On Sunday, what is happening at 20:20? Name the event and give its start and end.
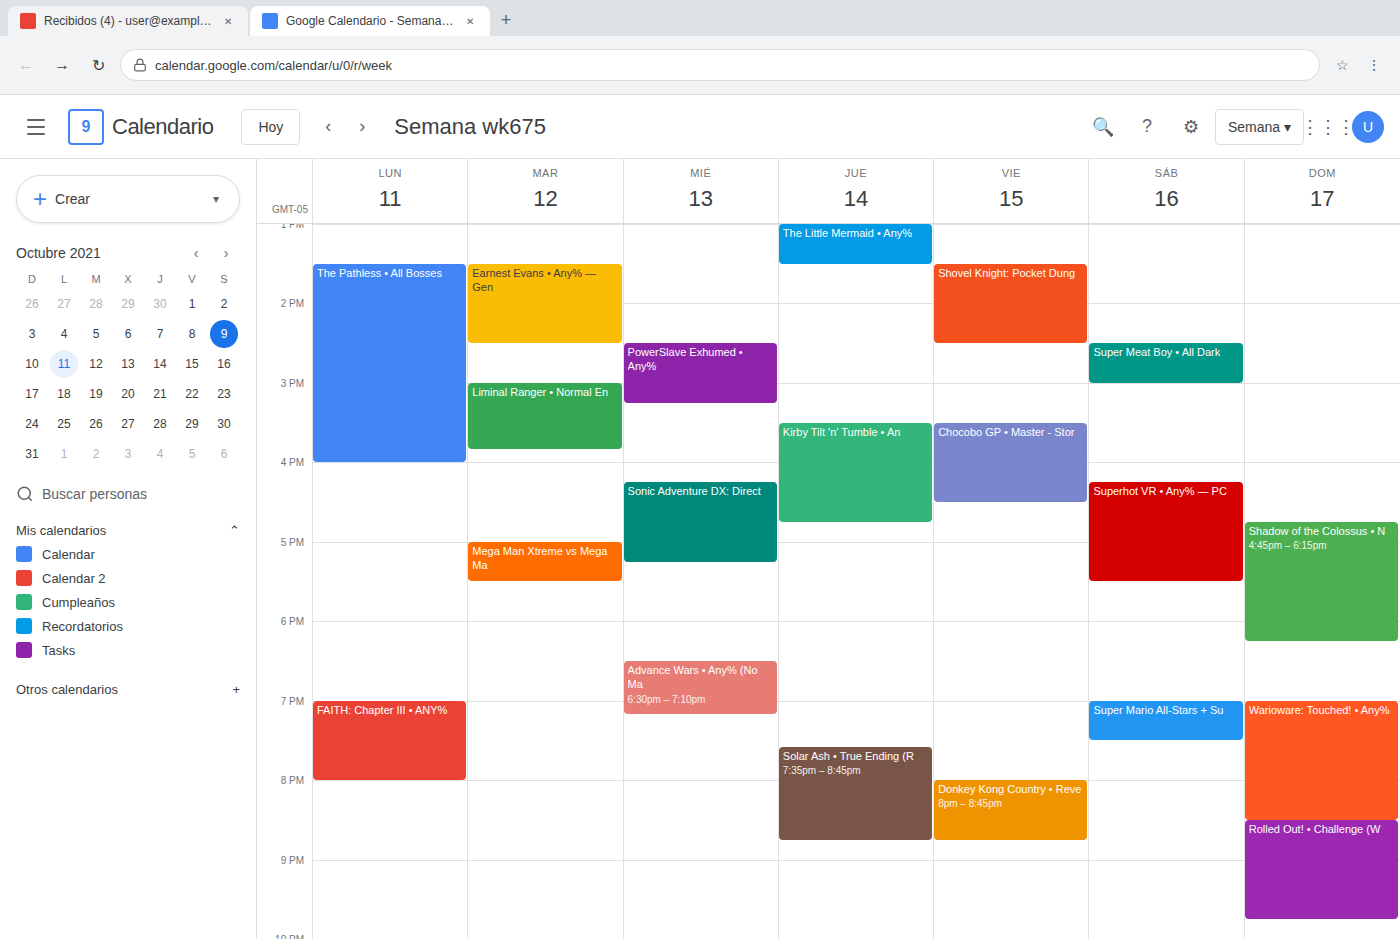
"Warioware: Touched! • Any%", 19:00 to 20:30